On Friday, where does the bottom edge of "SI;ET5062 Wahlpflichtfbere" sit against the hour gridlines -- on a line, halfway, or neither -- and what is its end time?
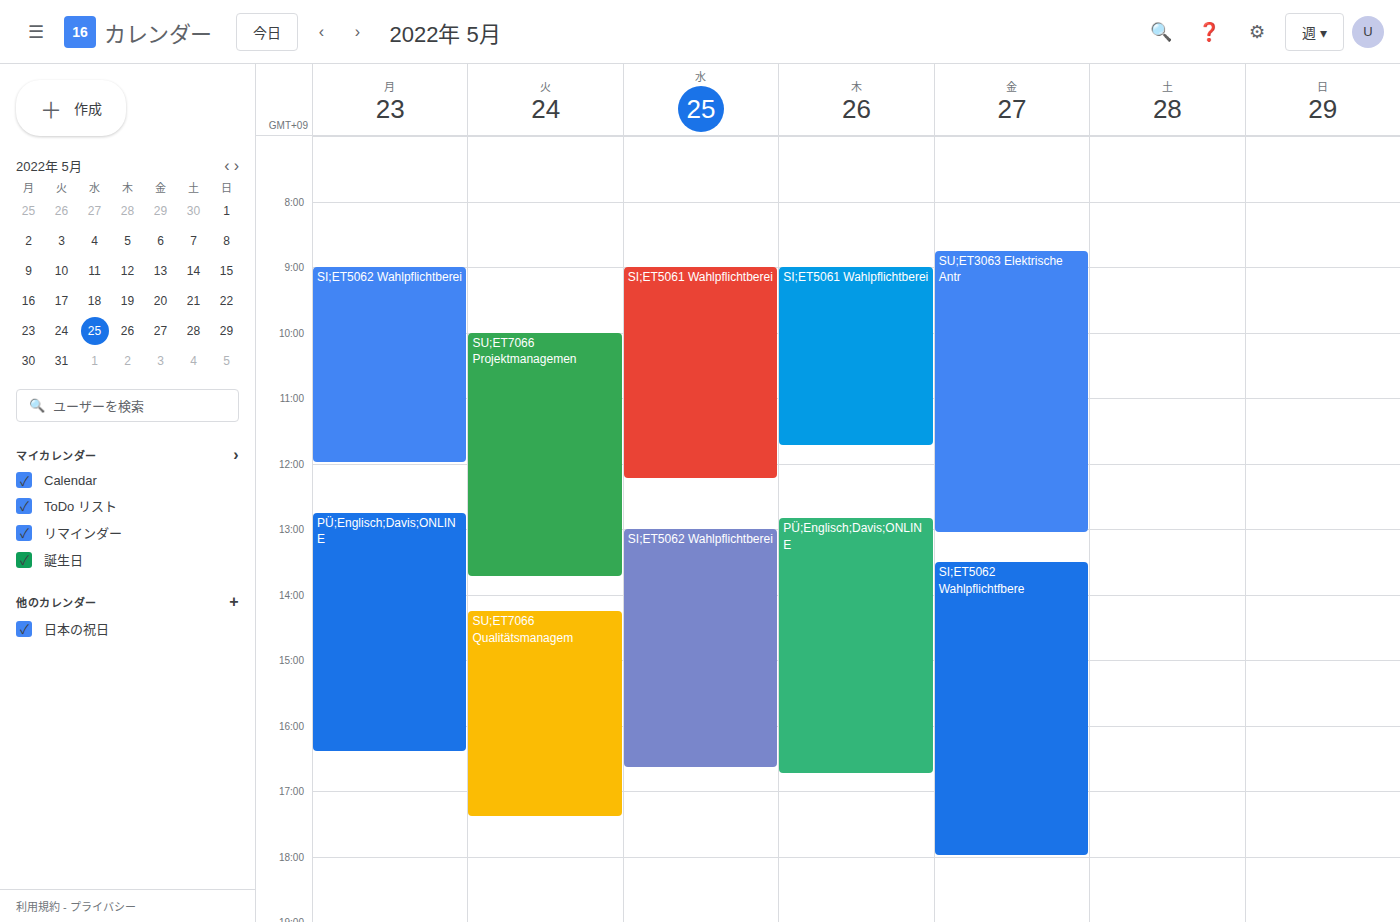
6:00 PM -- exactly on the 6 PM line.